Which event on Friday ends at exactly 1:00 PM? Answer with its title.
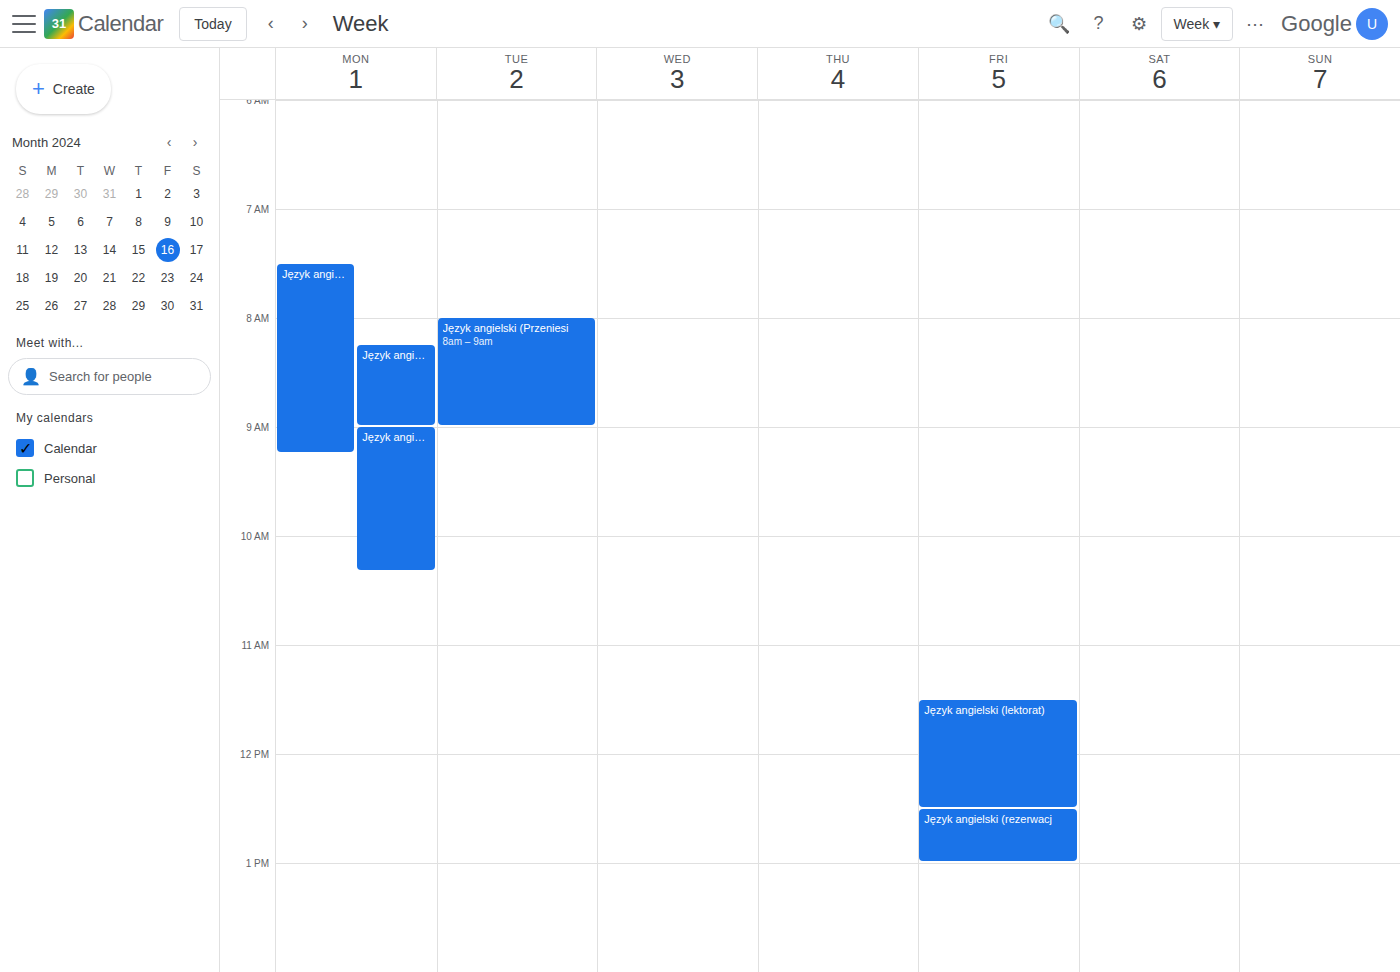
"Język angielski (rezerwacj"